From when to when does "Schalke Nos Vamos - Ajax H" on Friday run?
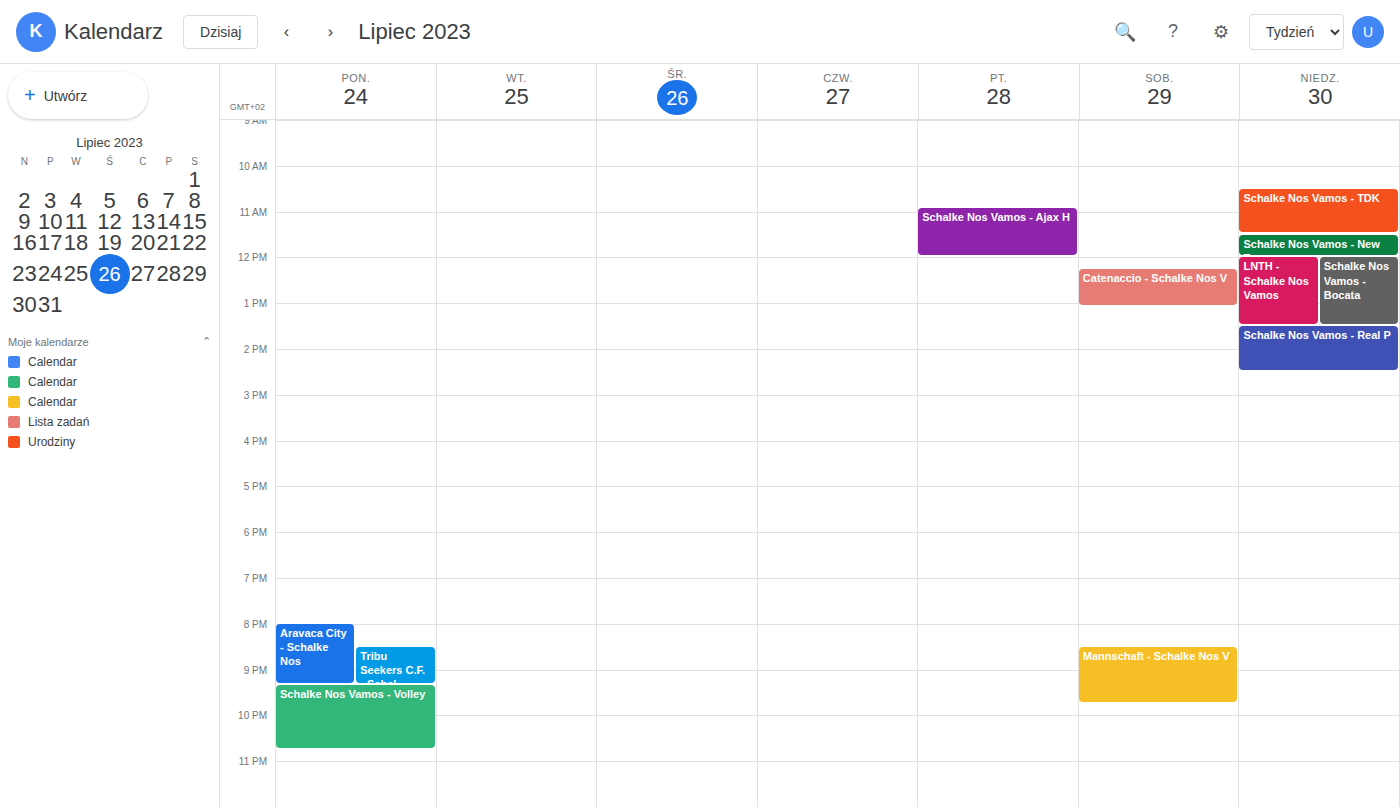
10:55 AM to 12:00 PM